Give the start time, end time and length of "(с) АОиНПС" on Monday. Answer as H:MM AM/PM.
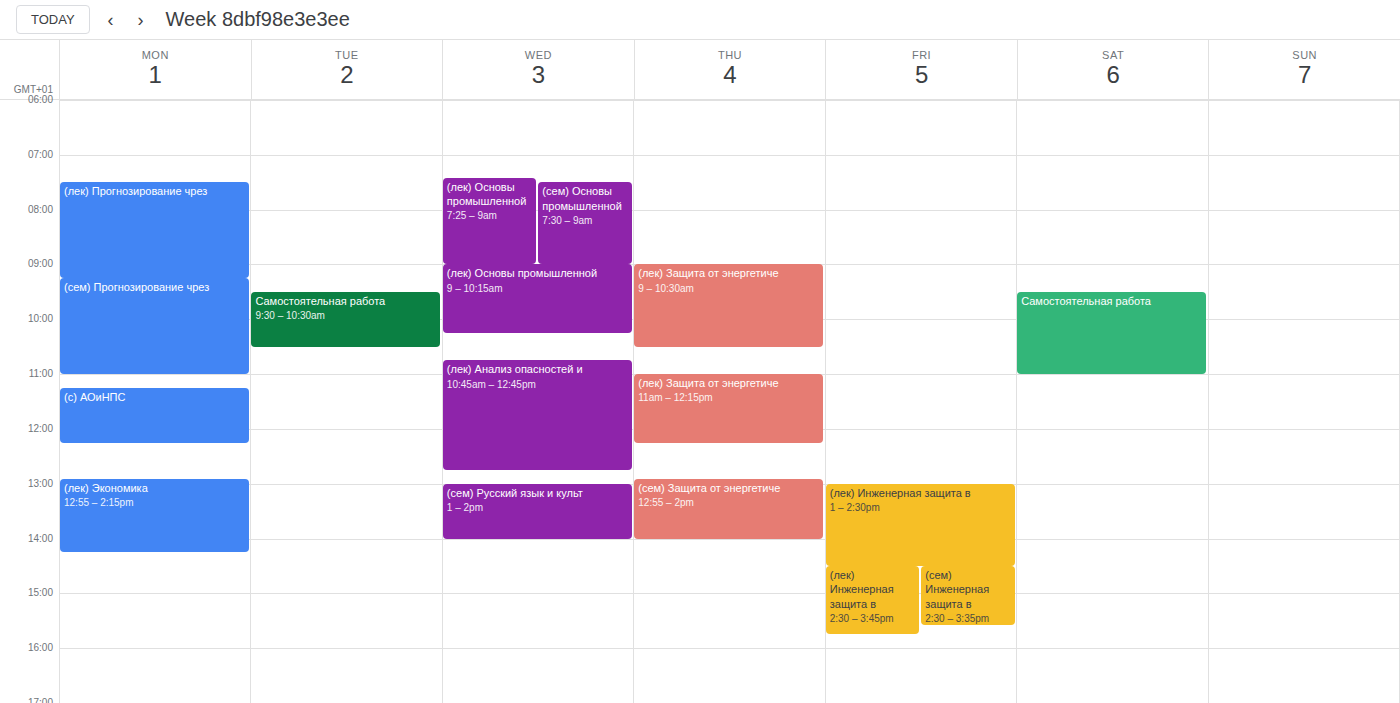
11:15 AM to 12:15 PM, 1 hour